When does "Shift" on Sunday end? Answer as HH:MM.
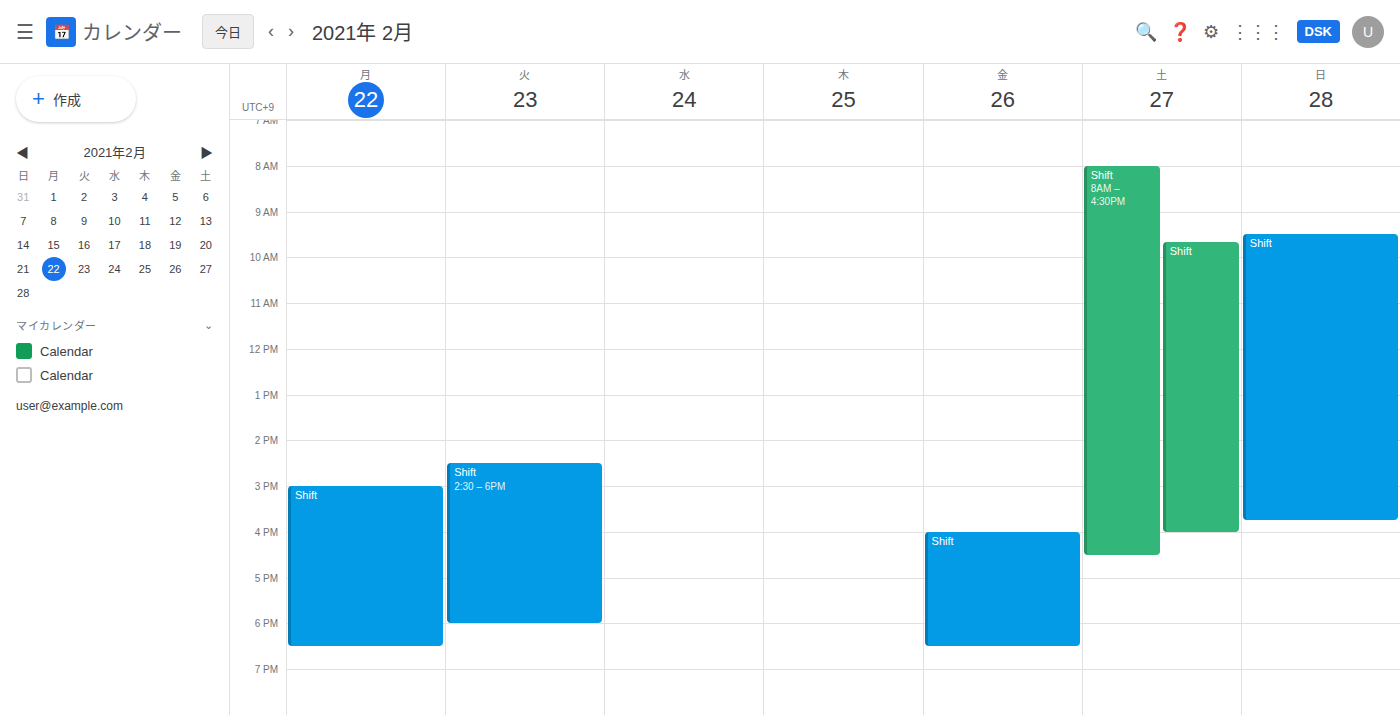
15:45